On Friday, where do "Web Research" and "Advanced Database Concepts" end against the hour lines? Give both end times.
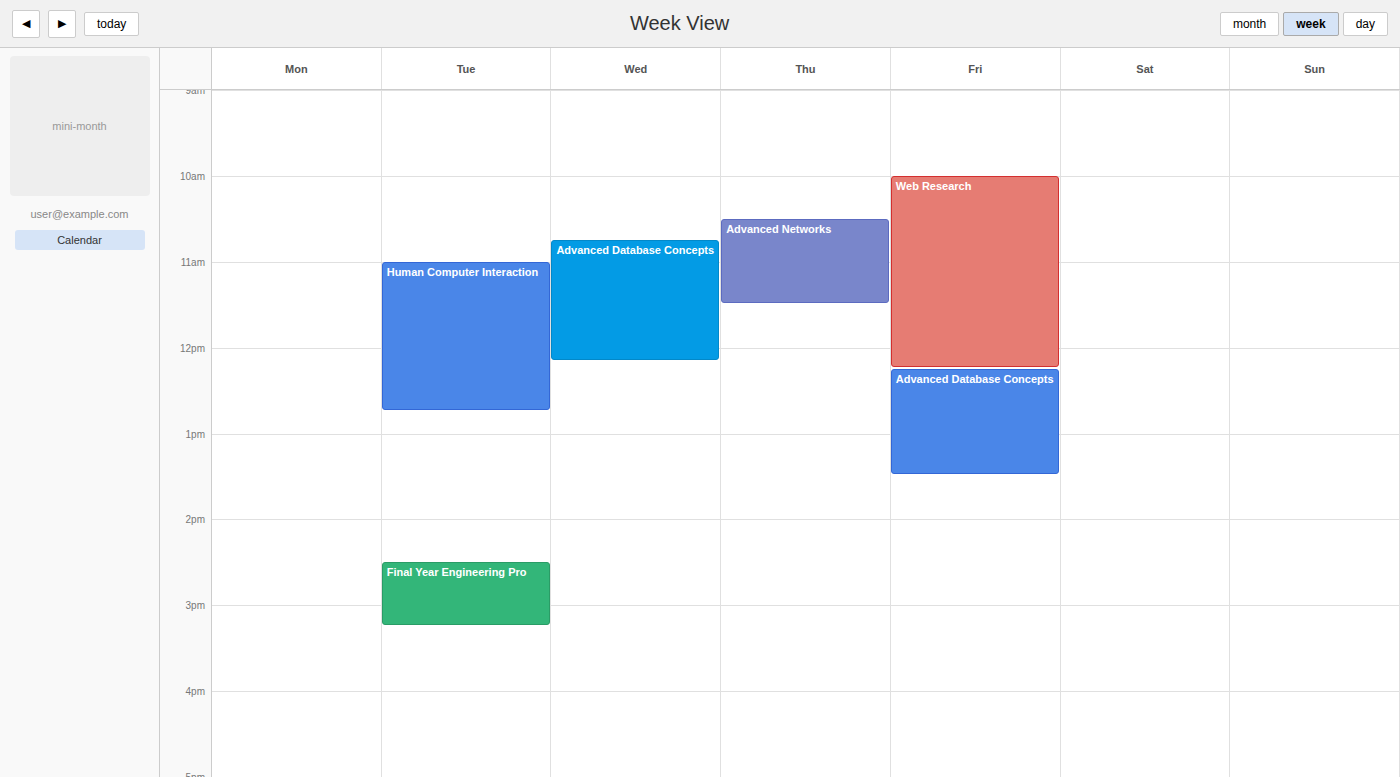
"Web Research": 12:15 PM, neither: a quarter of the way from the 12 PM line to the 1 PM line. "Advanced Database Concepts": 1:30 PM, halfway between the 1 PM and 2 PM lines.